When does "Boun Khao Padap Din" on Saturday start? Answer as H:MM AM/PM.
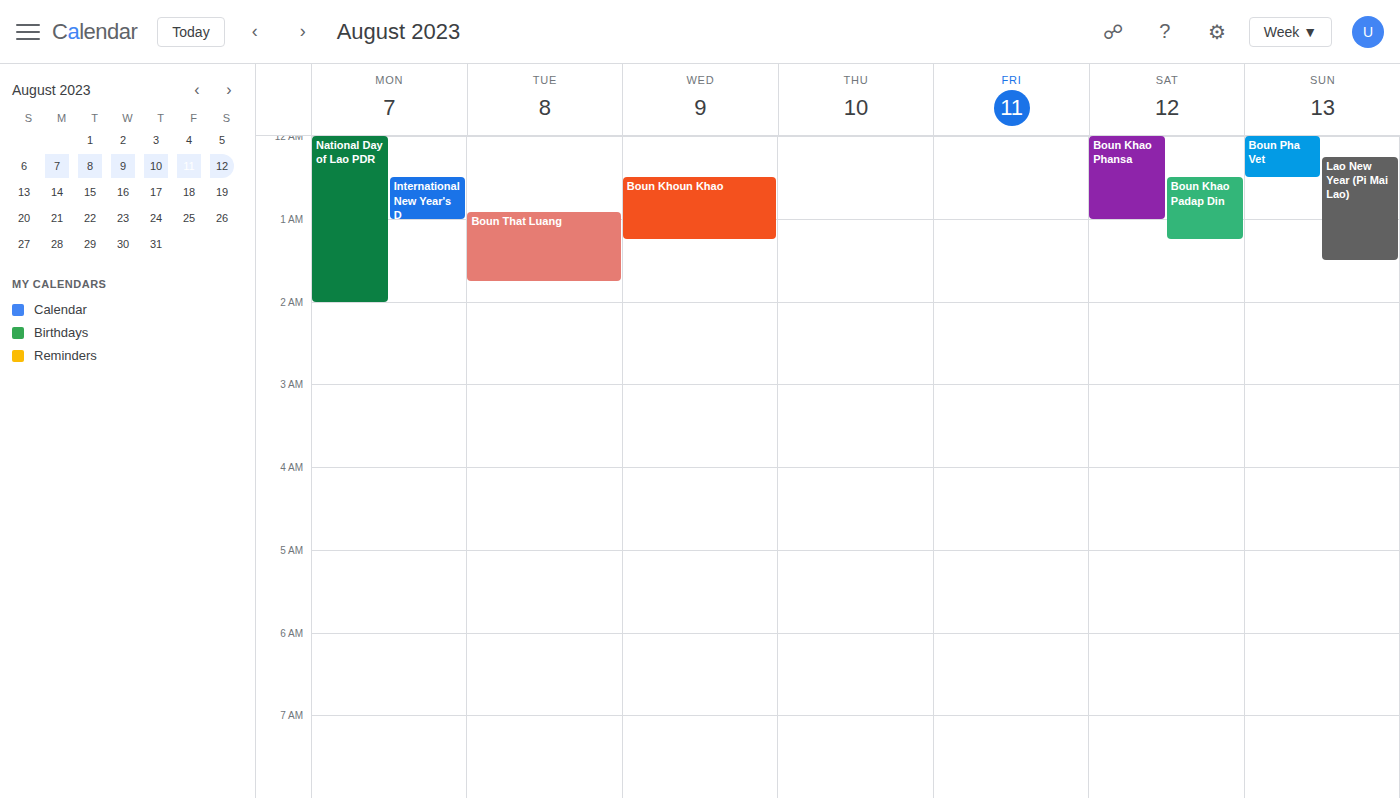
12:30 AM